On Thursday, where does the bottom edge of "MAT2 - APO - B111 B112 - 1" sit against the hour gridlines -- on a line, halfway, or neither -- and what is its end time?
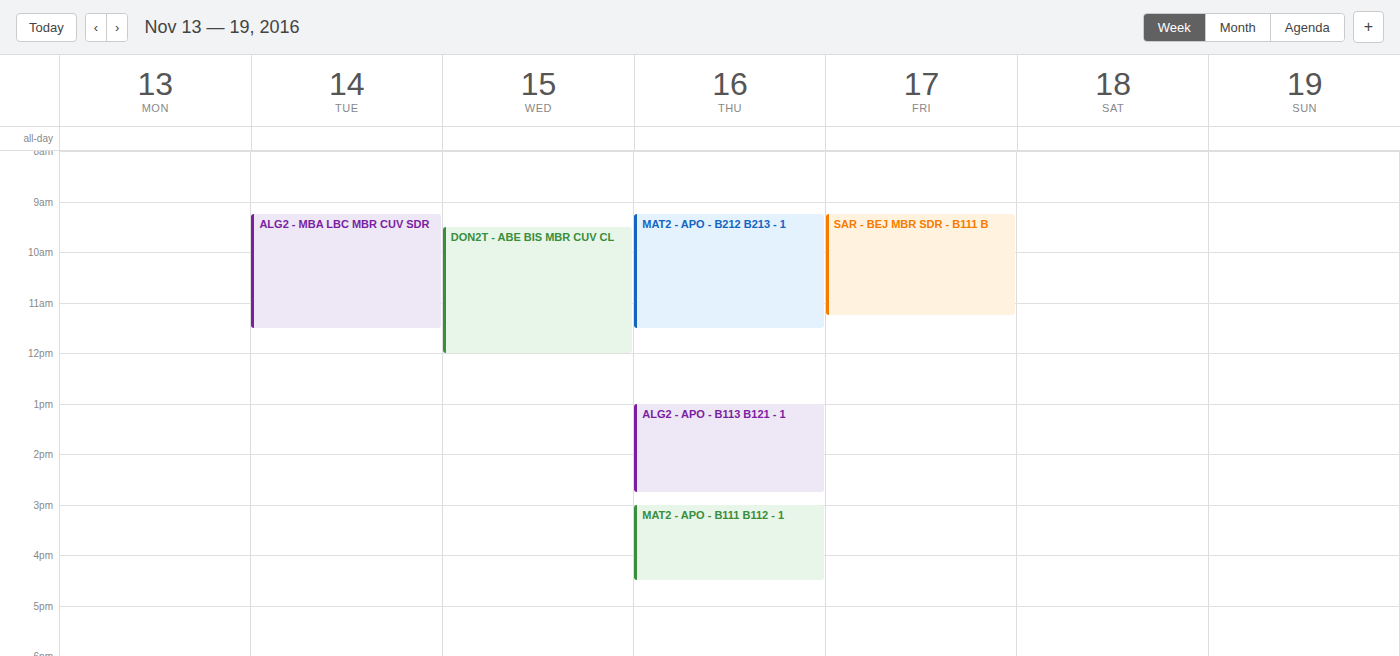
4:30 PM -- halfway between the 4 PM and 5 PM lines.